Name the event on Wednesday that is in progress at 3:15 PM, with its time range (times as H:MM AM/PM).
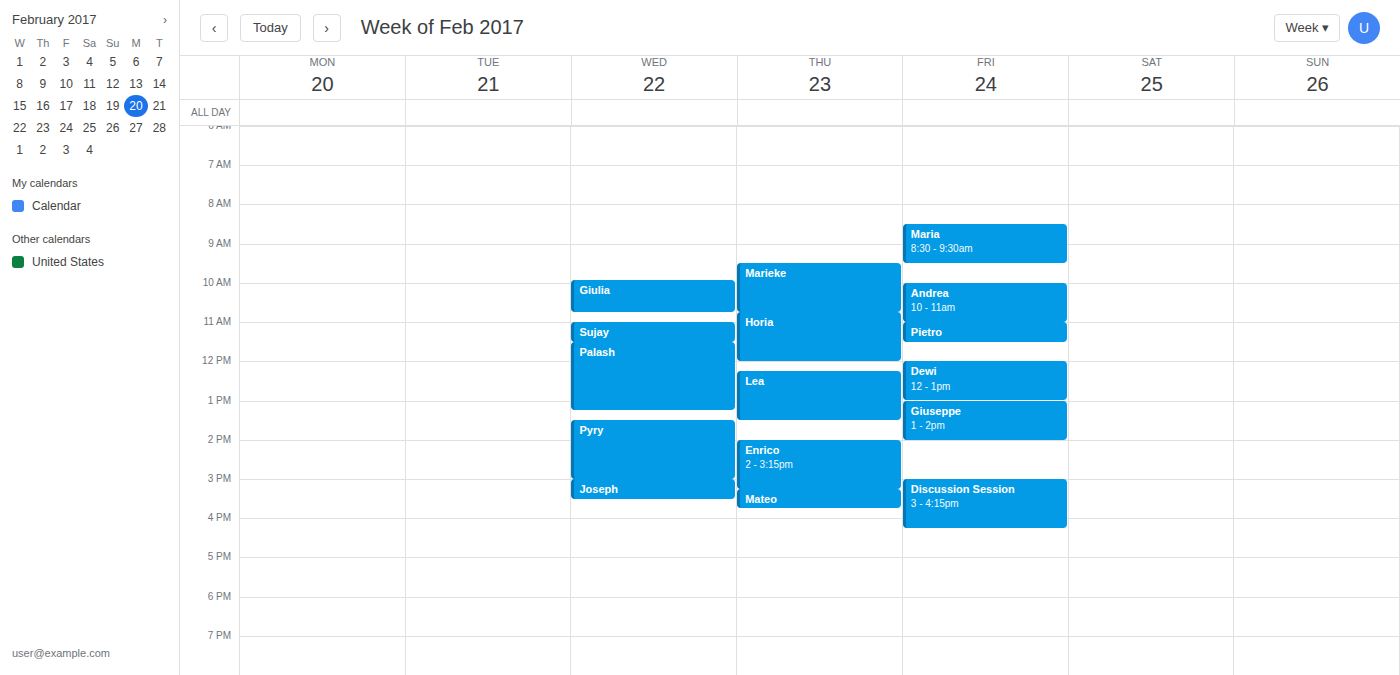
"Joseph", 3:00 PM to 3:30 PM